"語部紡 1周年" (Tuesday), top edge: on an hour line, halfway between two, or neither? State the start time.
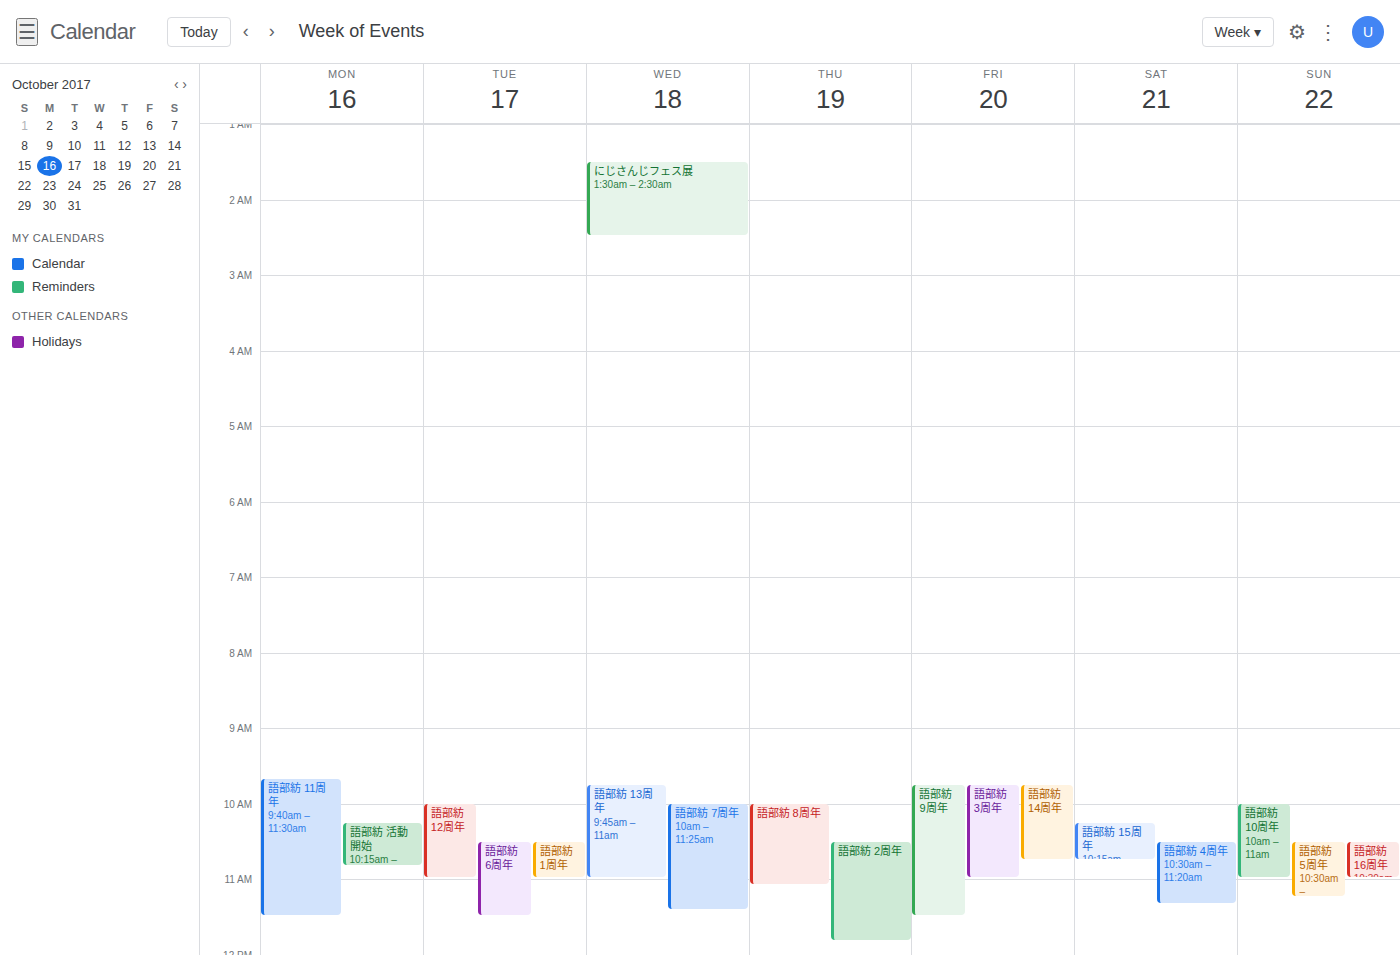
10:30 AM -- halfway between the 10 AM and 11 AM lines.